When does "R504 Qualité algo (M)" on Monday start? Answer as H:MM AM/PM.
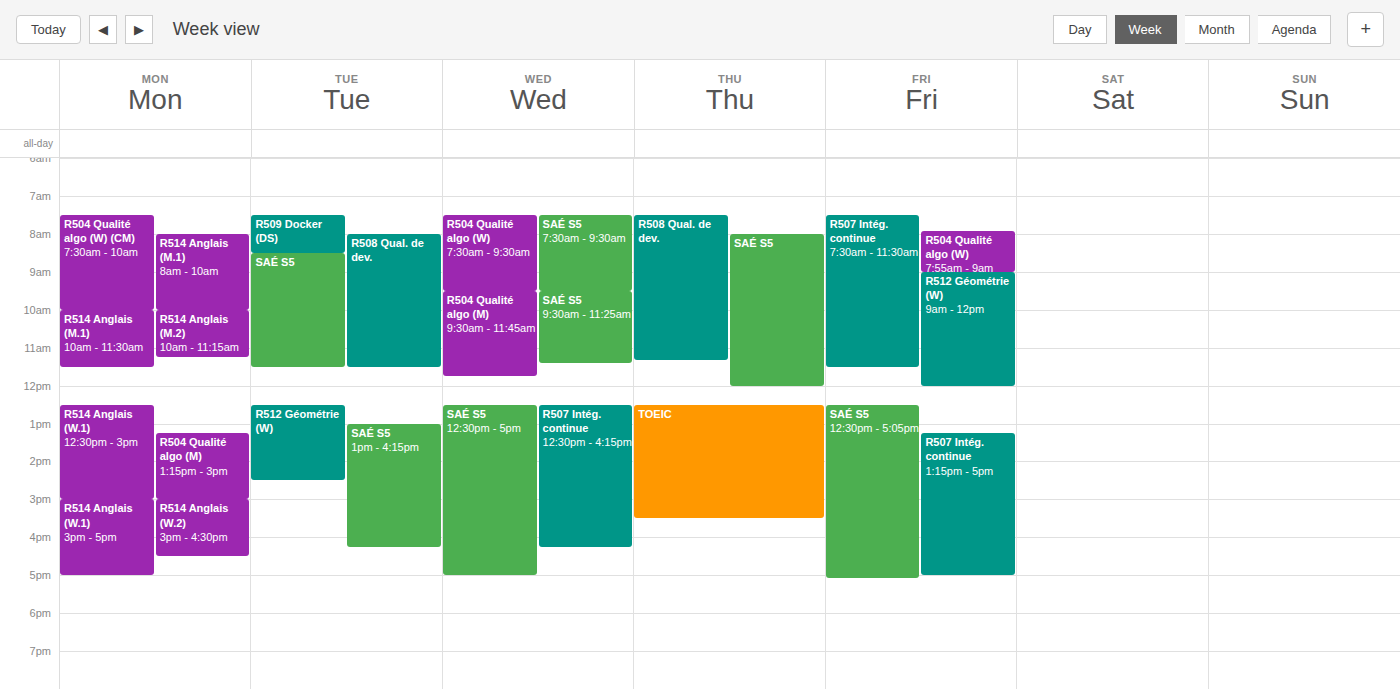
1:15 PM